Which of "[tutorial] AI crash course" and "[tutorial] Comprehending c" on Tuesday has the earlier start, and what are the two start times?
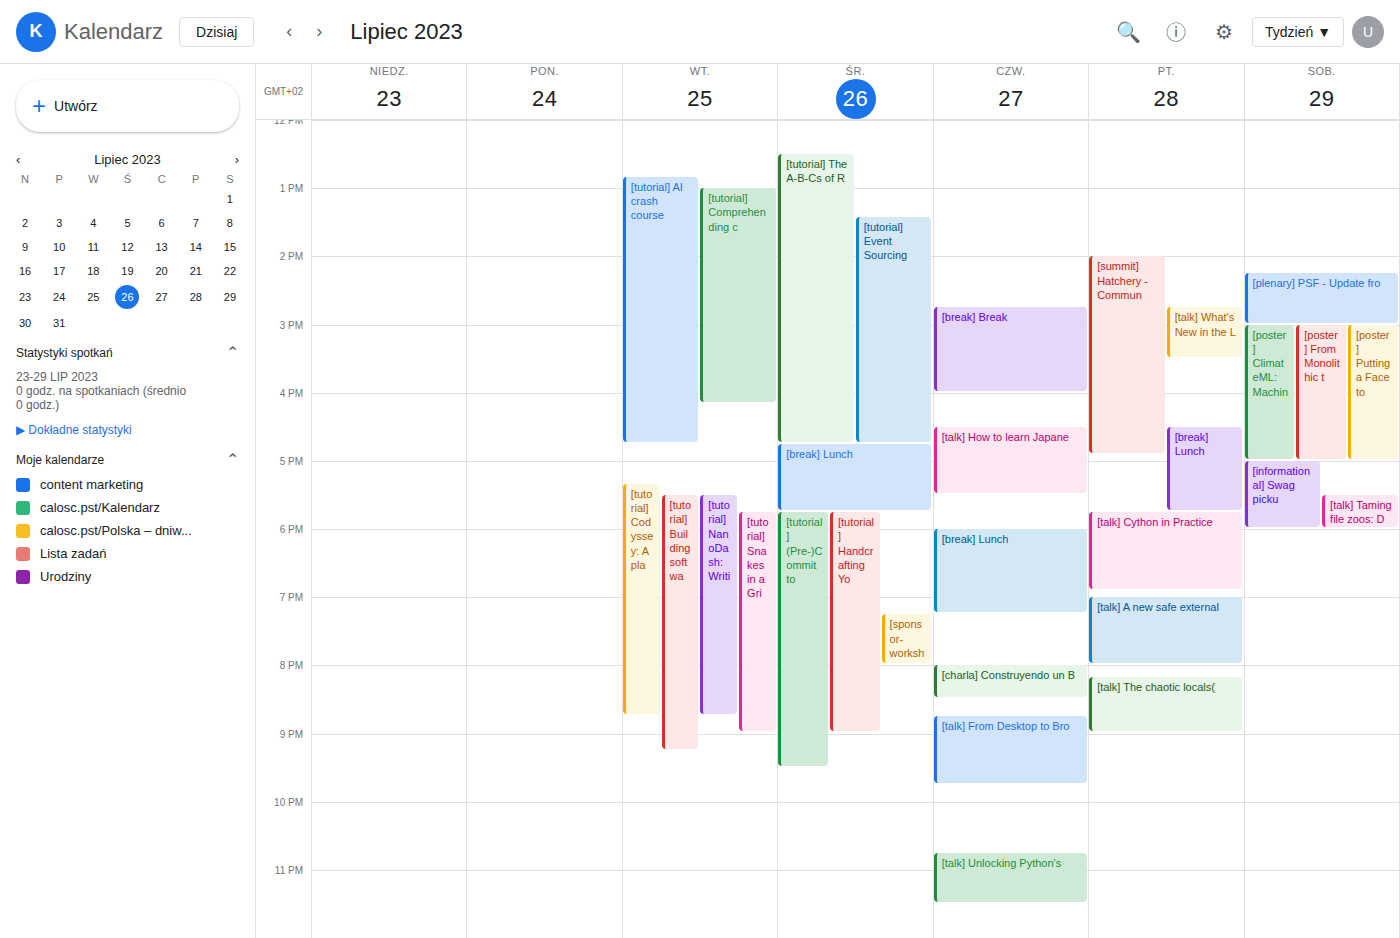
"[tutorial] AI crash course" 12:50 PM; "[tutorial] Comprehending c" 1:00 PM.